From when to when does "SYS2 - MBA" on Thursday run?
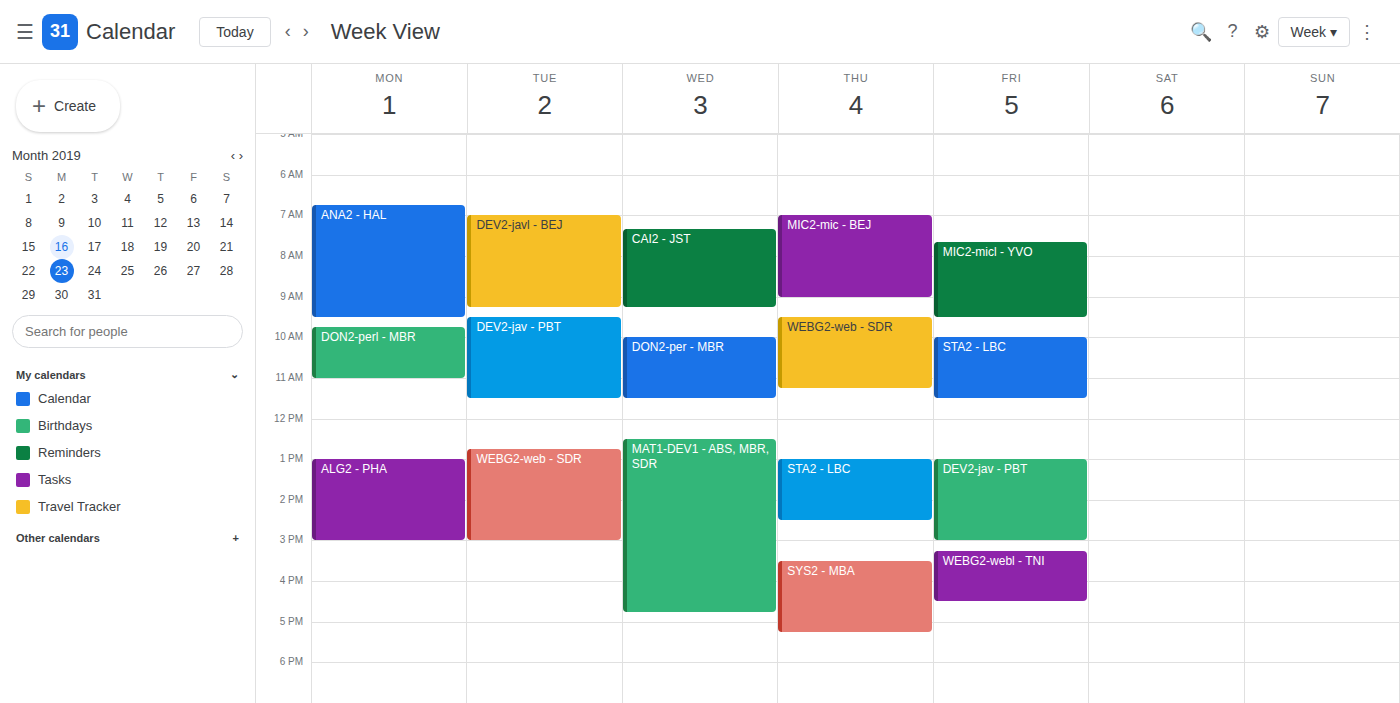
15:30 to 17:15